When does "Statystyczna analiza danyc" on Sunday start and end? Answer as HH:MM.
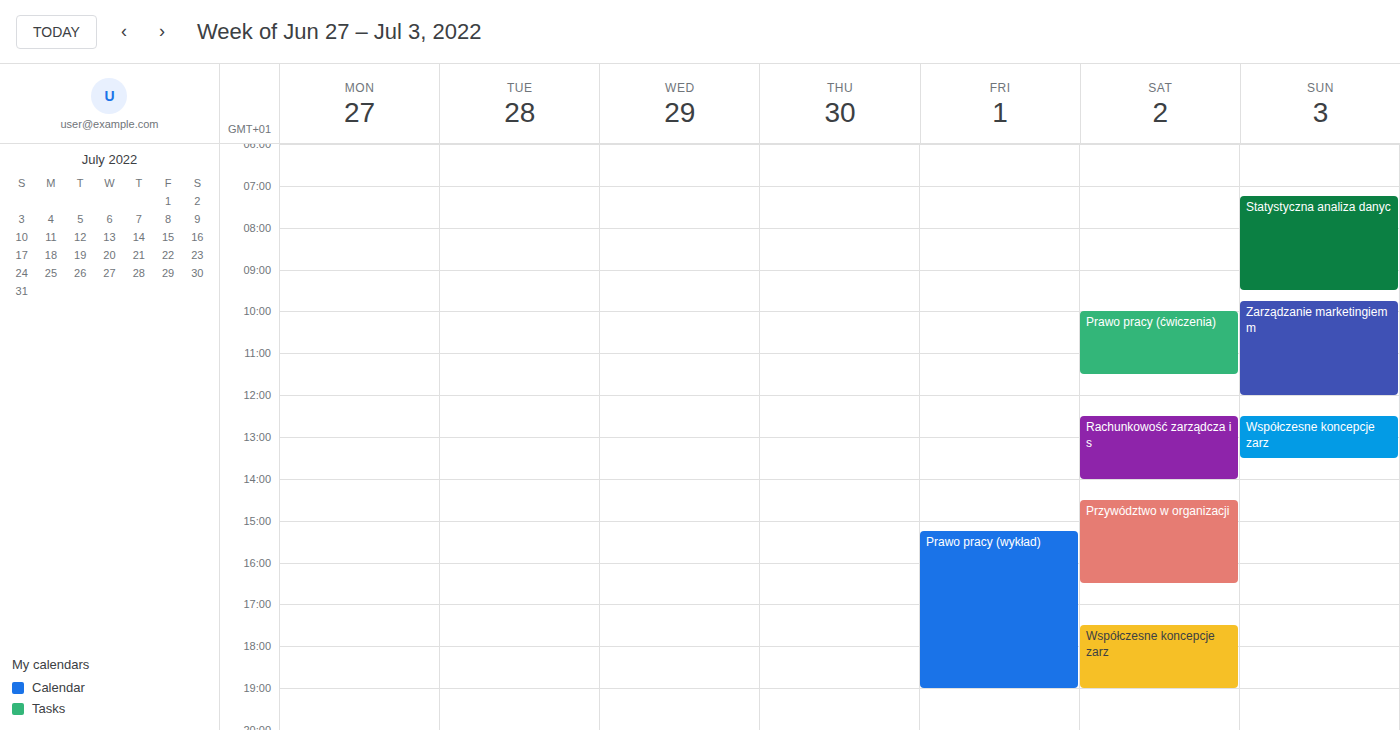
07:15 to 09:30